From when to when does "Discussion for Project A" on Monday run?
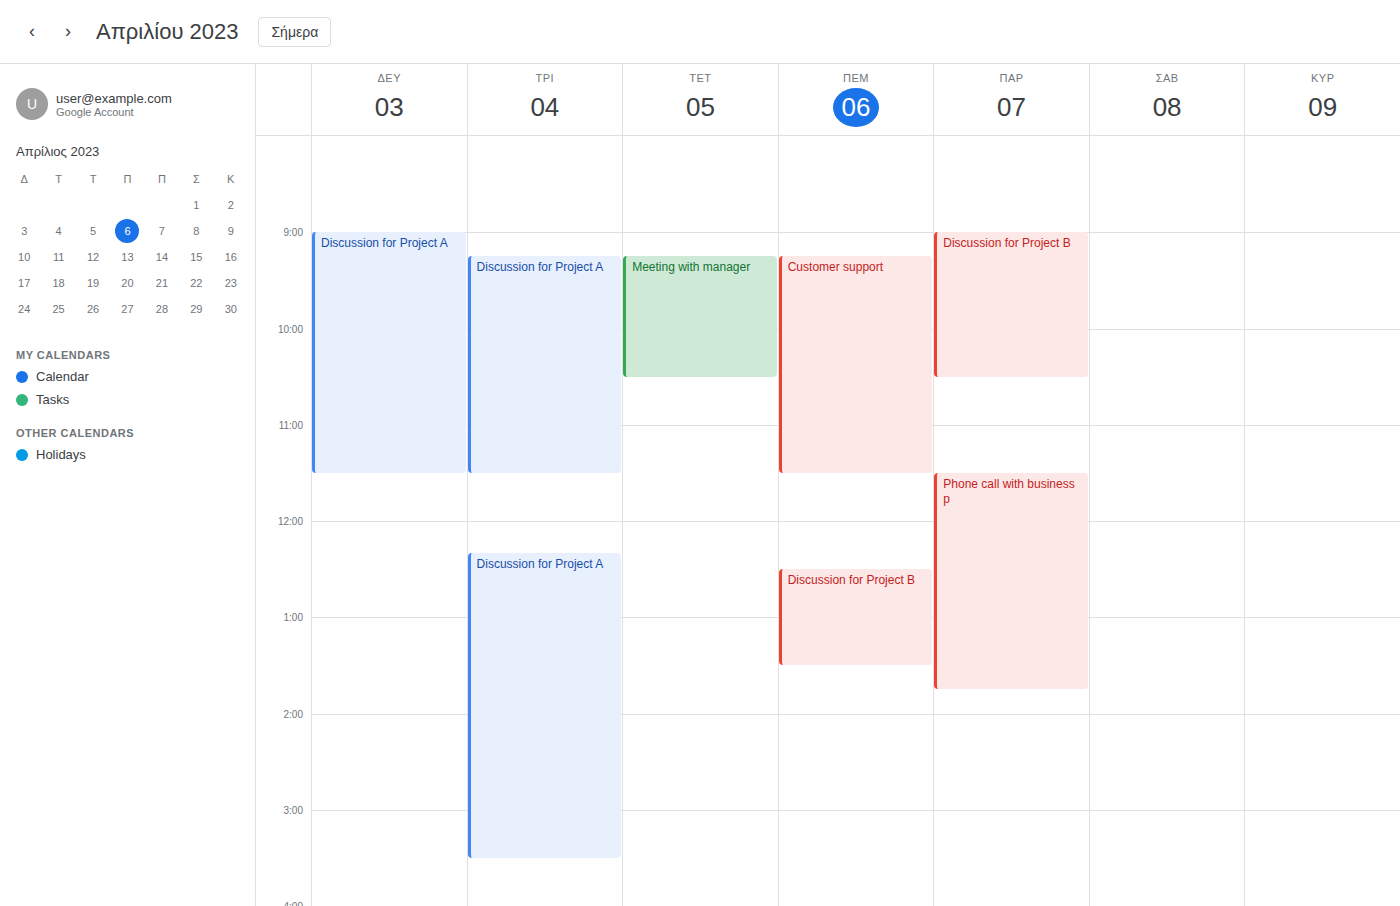
9:00 AM to 11:30 AM